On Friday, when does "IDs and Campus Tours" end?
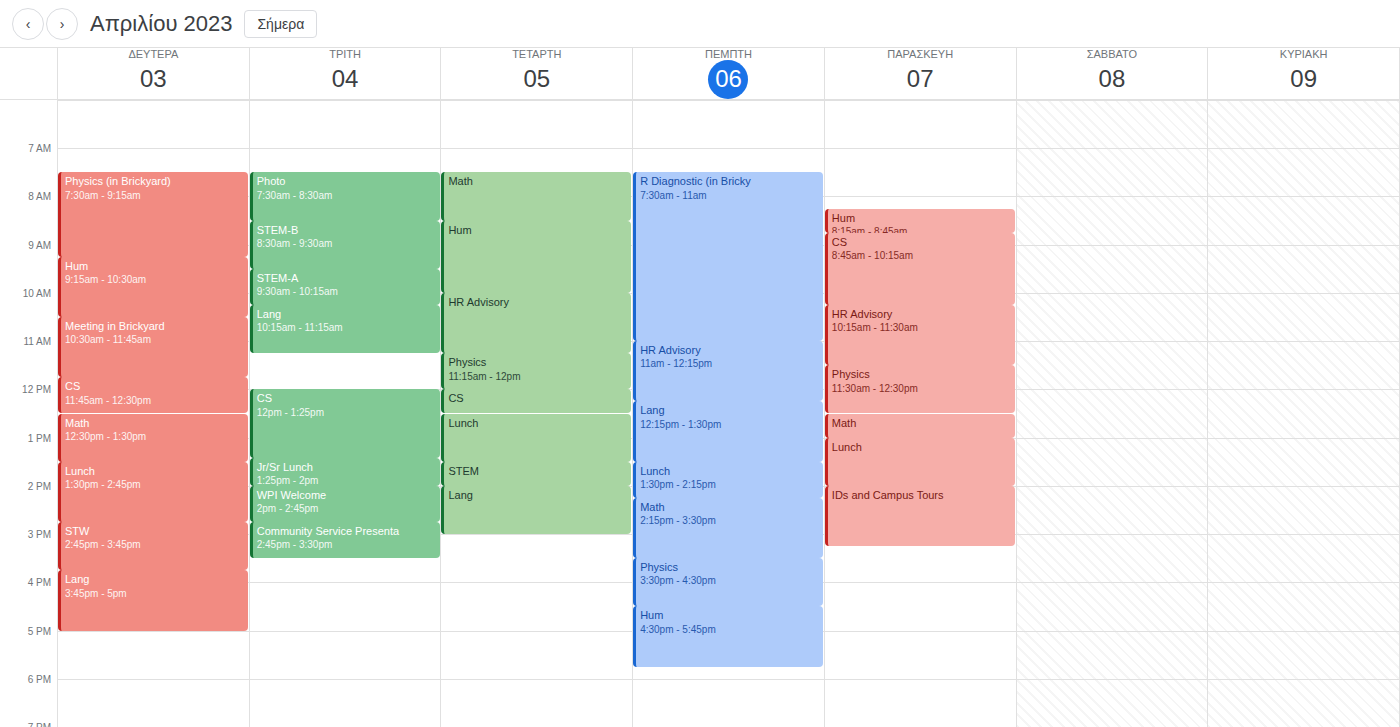
3:15 PM